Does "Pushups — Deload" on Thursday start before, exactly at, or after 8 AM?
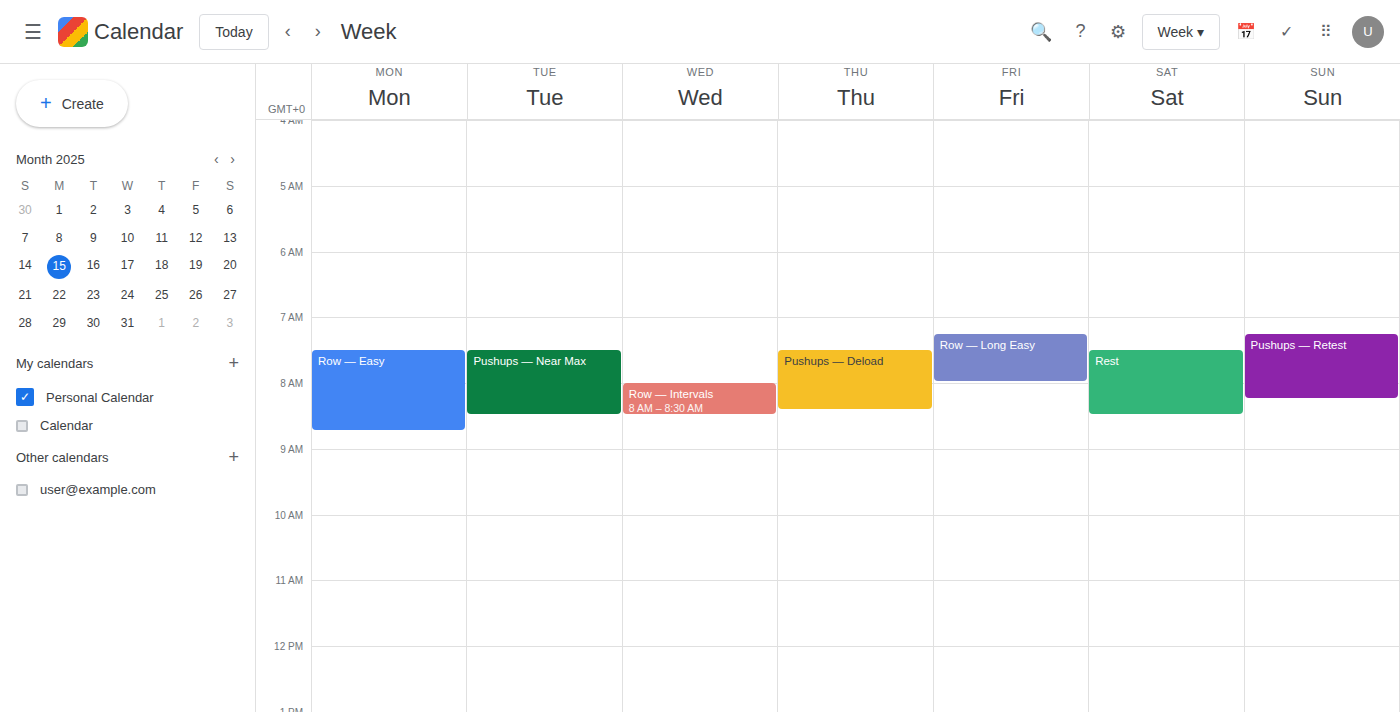
7:30 AM -- before 8 AM, 30 minutes above the 8 AM line.